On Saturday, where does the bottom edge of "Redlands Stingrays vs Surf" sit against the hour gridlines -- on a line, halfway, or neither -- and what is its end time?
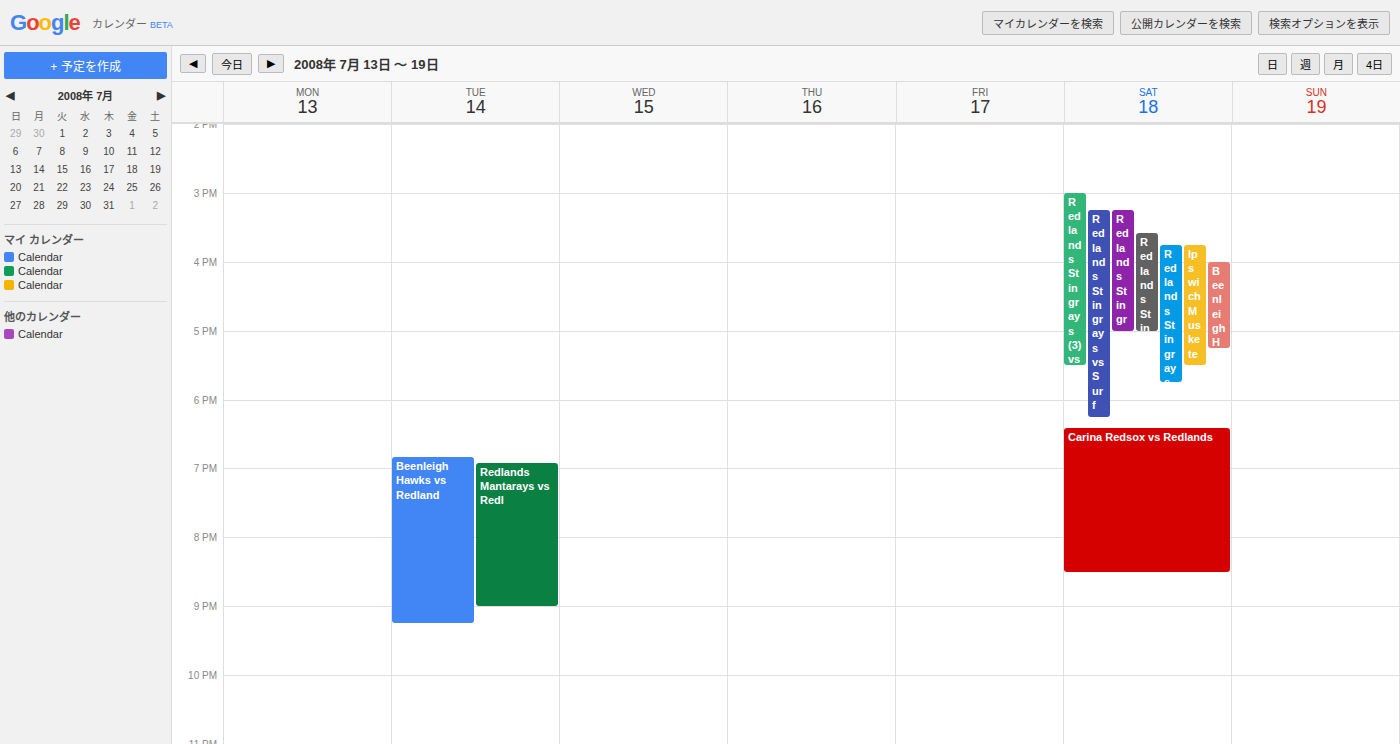
6:15 PM -- neither: a quarter of the way from the 6 PM line to the 7 PM line.